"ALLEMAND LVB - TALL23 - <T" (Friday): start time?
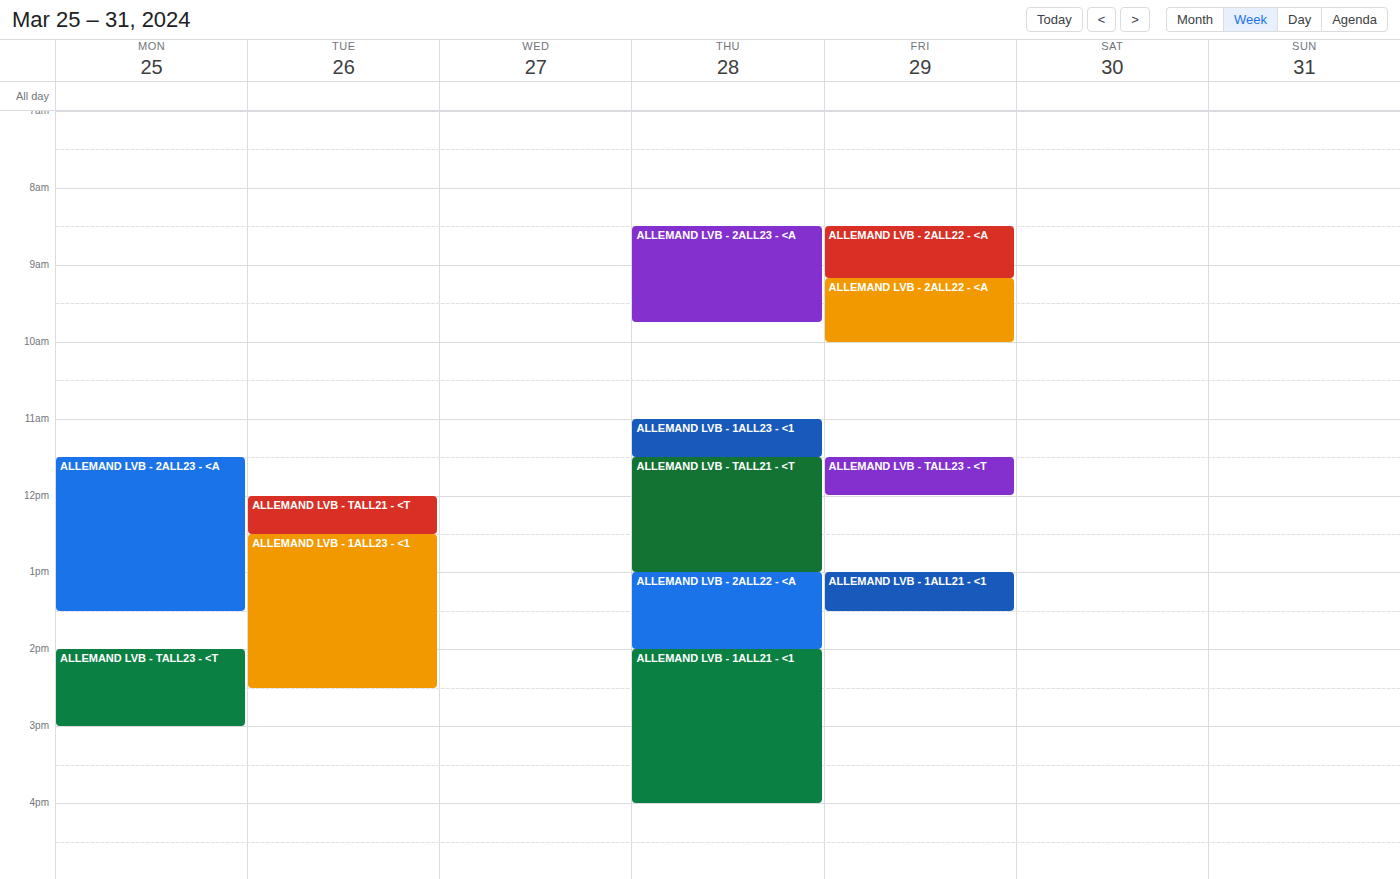
11:30 AM